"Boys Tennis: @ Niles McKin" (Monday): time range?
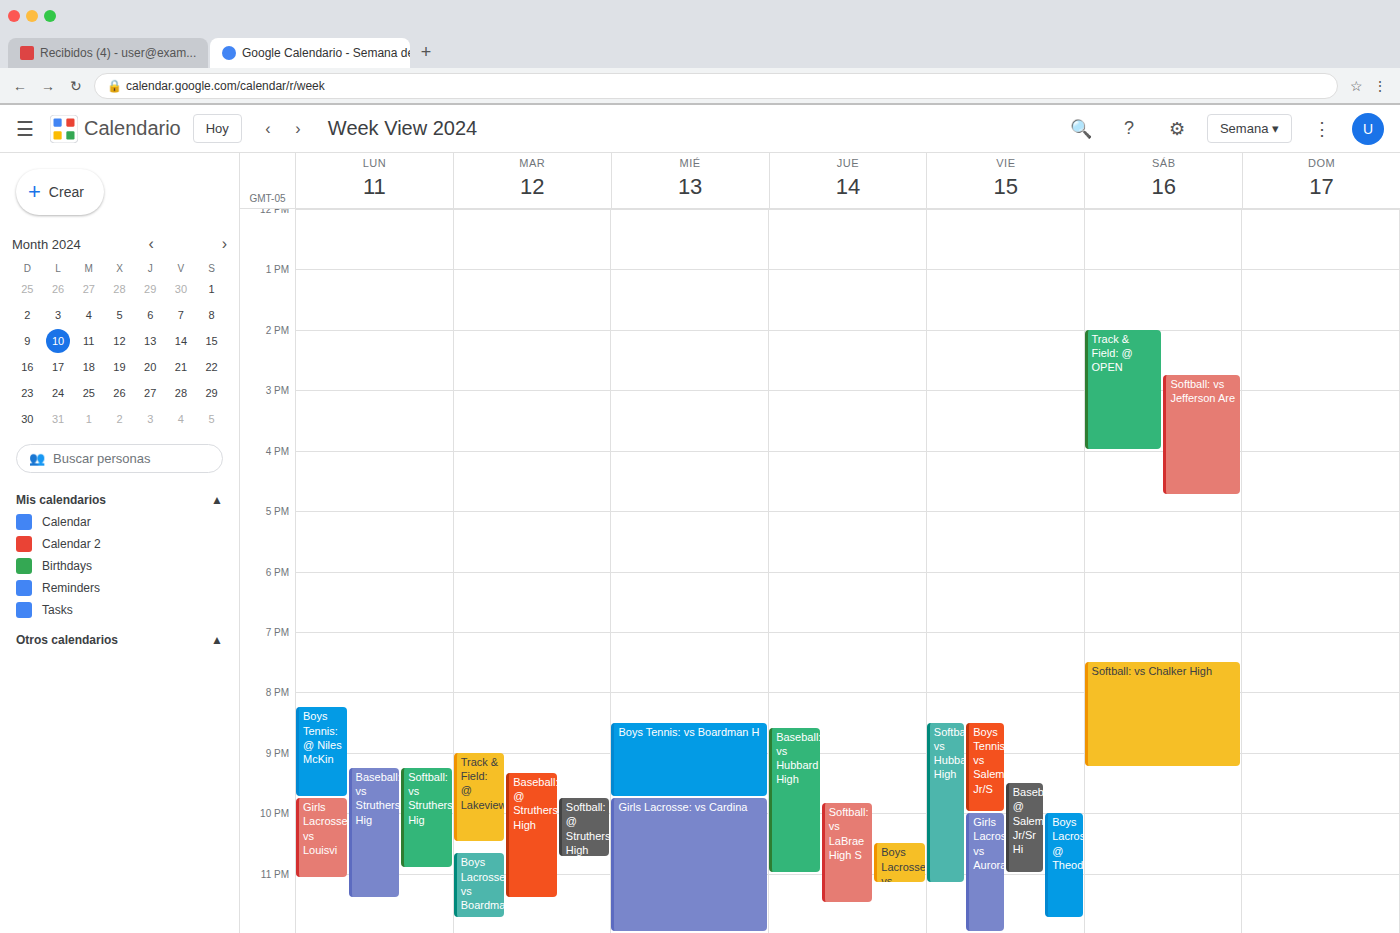
8:15 PM to 9:45 PM